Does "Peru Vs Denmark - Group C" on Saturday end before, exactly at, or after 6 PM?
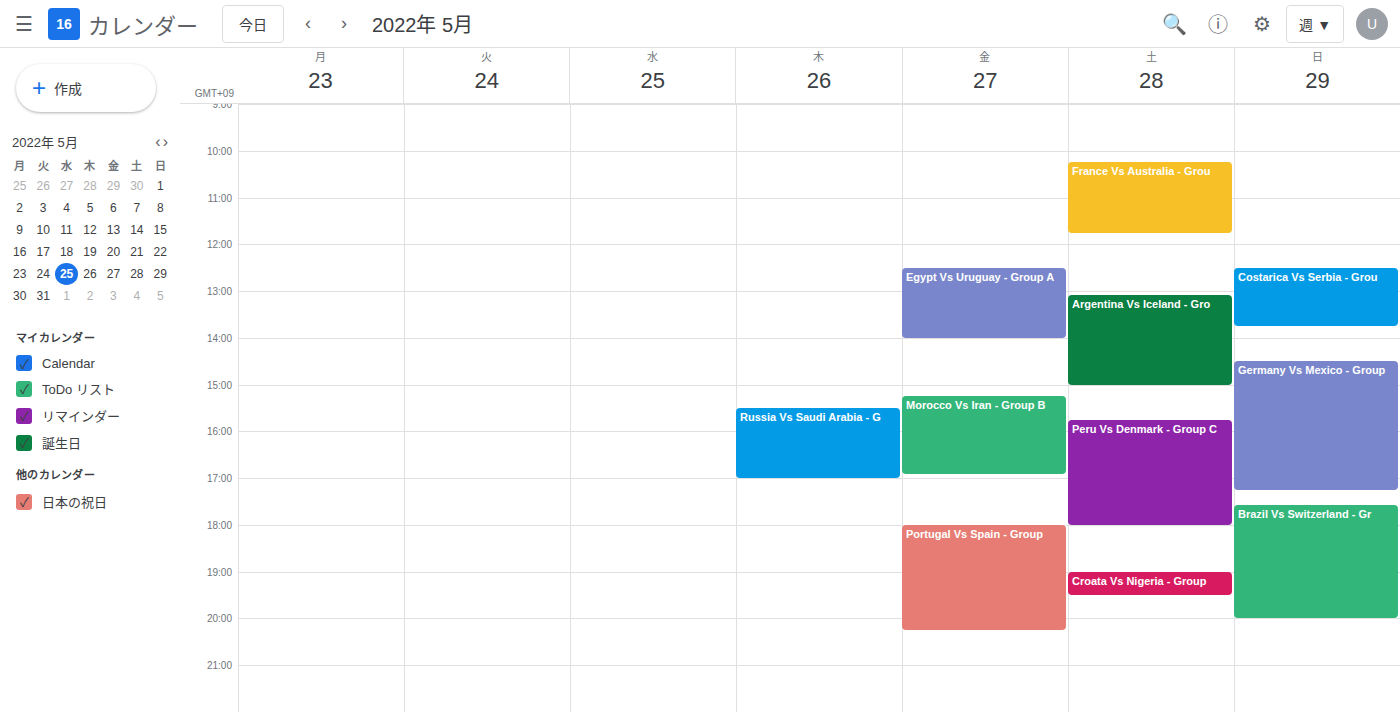
6:00 PM -- exactly at 6 PM, on the 6 PM line.